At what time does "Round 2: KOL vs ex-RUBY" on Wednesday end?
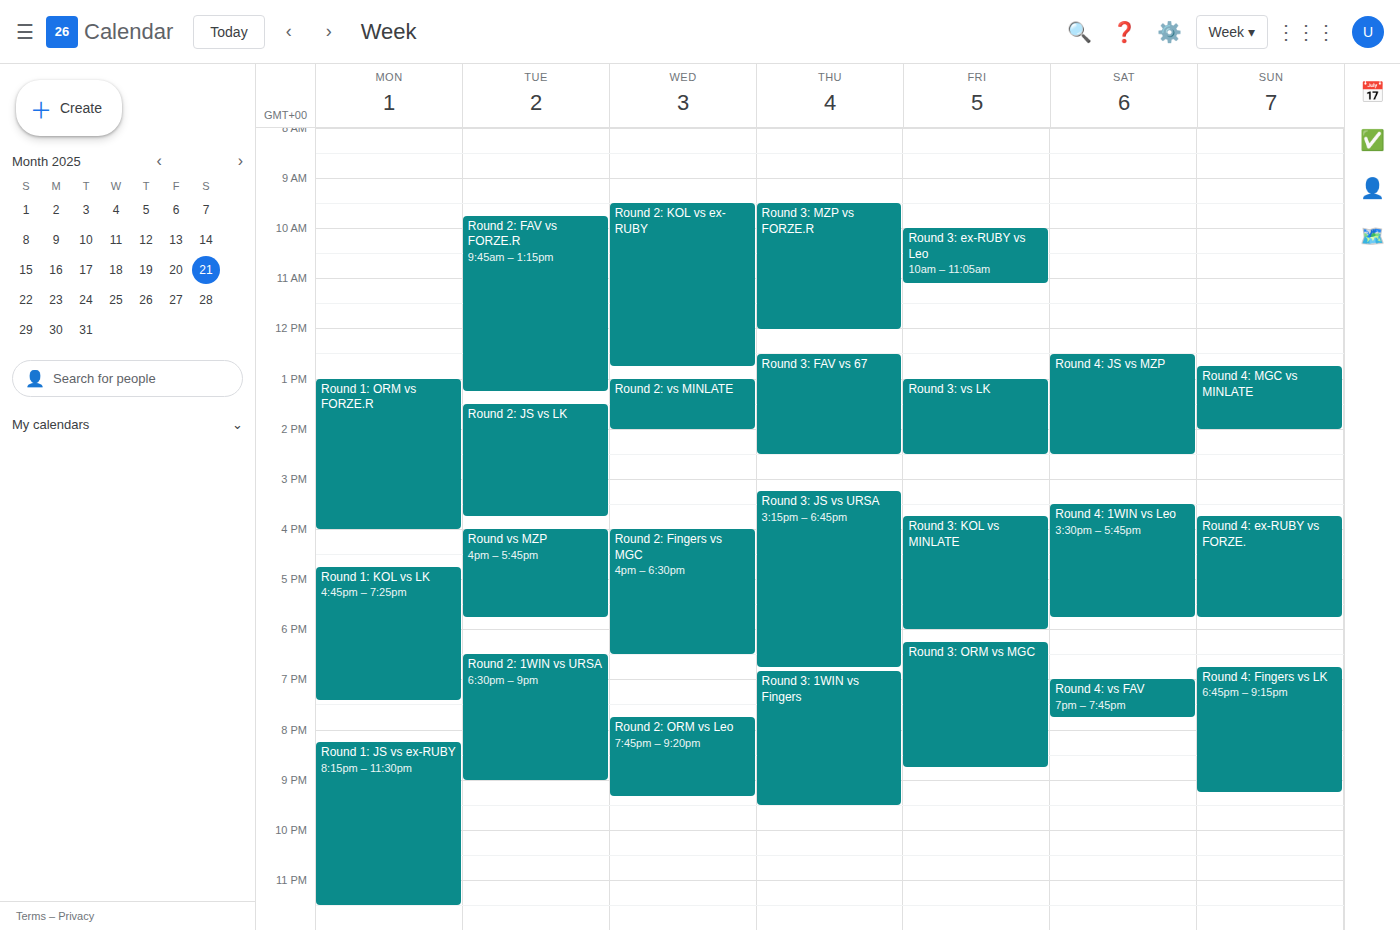
12:45 PM